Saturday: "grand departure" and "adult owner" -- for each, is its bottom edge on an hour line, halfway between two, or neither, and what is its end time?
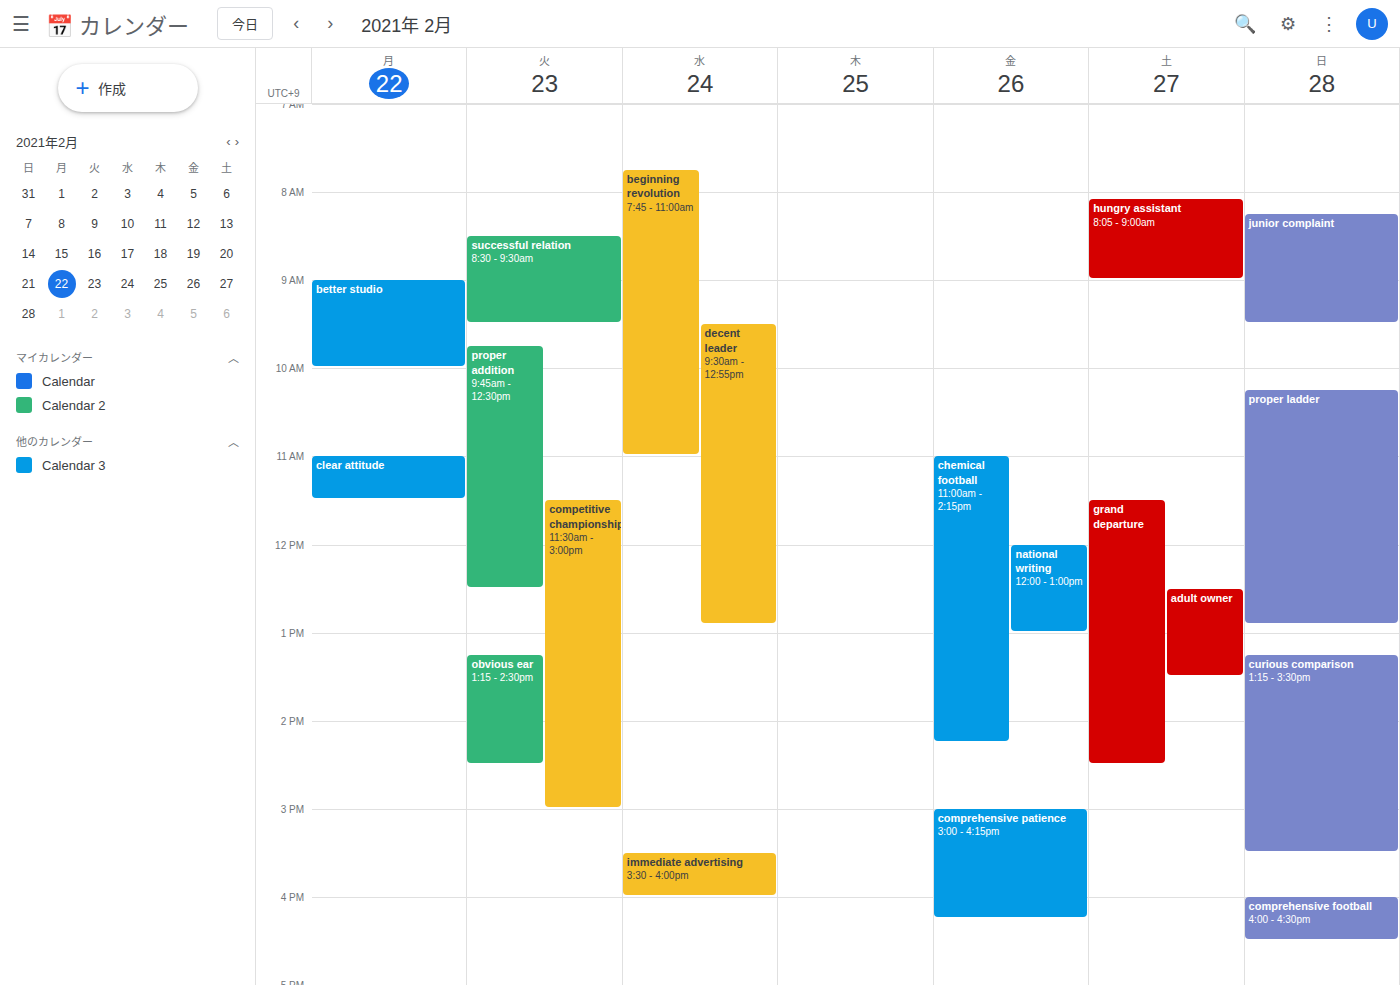
"grand departure": 14:30, halfway between the 14:00 and 15:00 lines. "adult owner": 13:30, halfway between the 13:00 and 14:00 lines.